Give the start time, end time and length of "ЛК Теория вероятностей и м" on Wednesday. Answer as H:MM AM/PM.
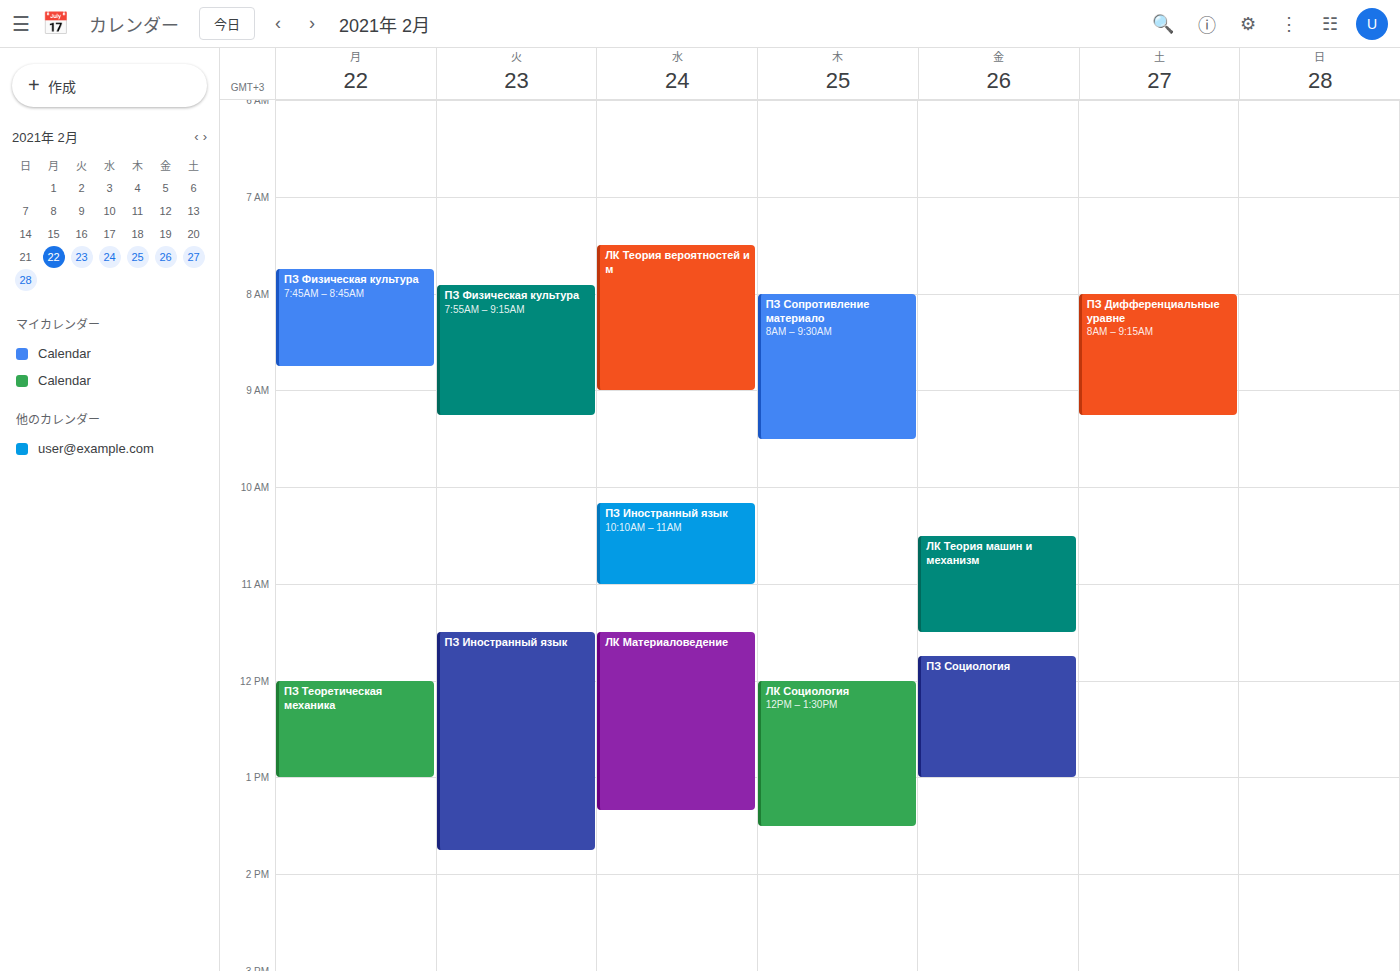
7:30 AM to 9:00 AM, 1 hour 30 minutes